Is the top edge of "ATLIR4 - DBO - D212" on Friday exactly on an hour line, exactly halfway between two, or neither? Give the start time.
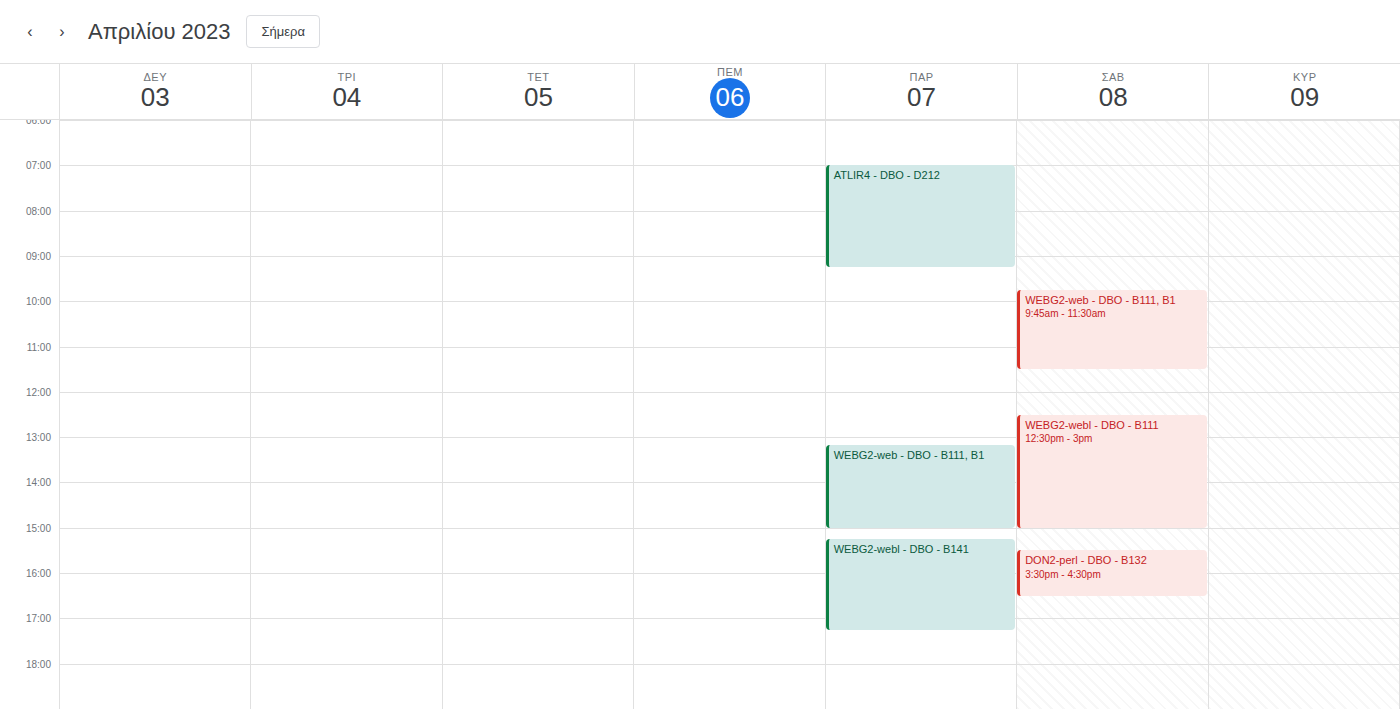
7:00 AM -- exactly on the 7 AM line.